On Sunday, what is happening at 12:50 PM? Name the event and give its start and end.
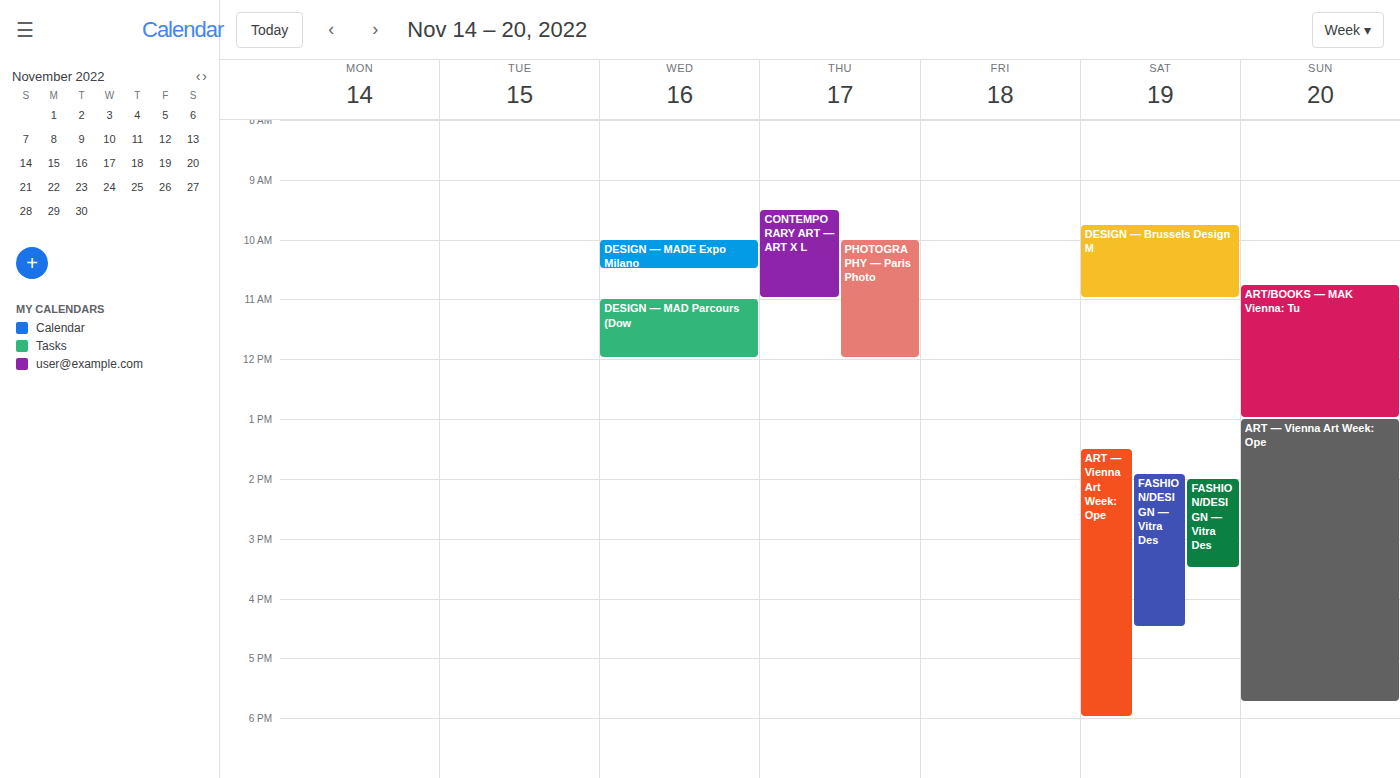
"ART/BOOKS — MAK Vienna: Tu", 10:45 AM to 1:00 PM